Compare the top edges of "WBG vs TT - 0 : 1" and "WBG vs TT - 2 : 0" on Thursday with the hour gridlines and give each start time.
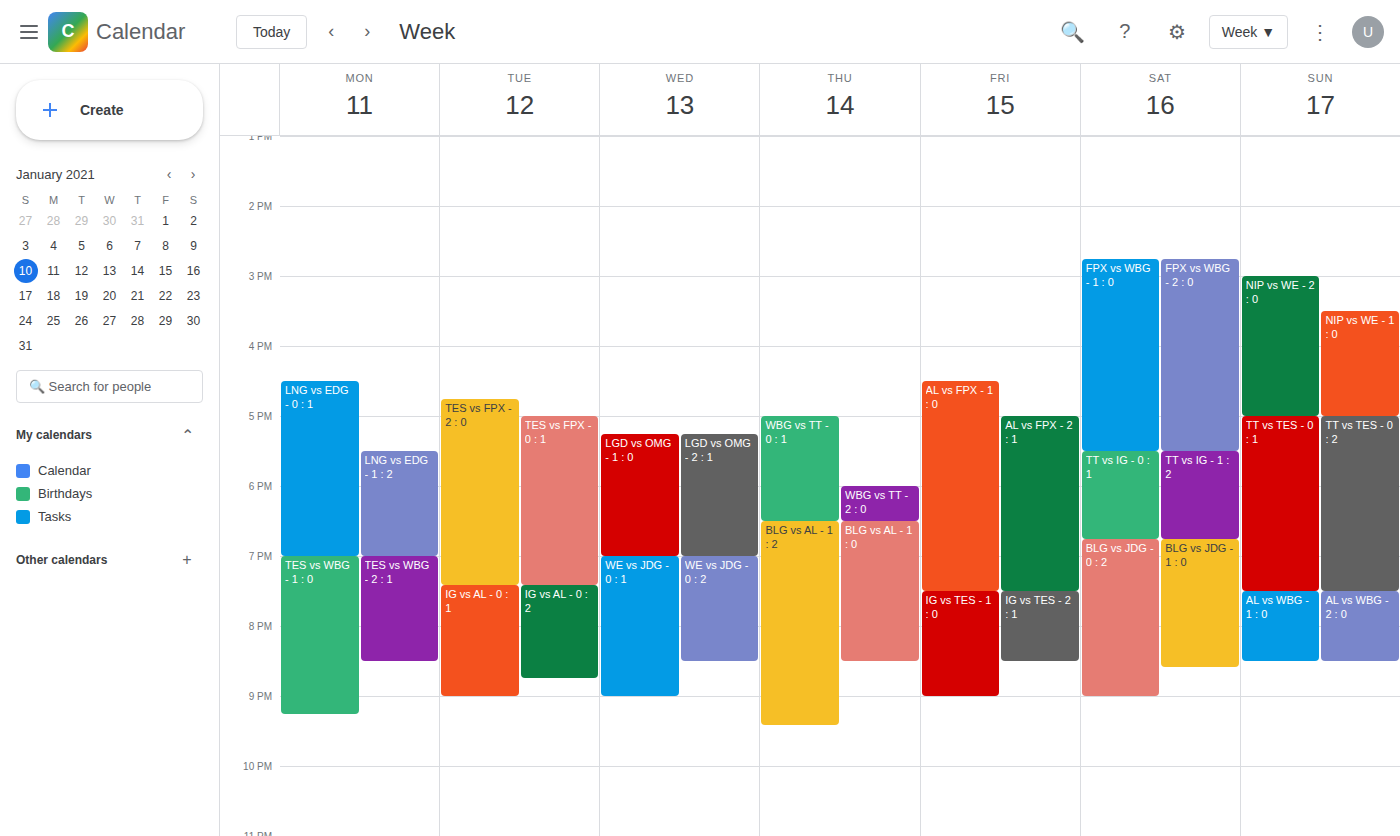
"WBG vs TT - 0 : 1": 5:00 PM, exactly on the 5 PM line. "WBG vs TT - 2 : 0": 6:00 PM, exactly on the 6 PM line.